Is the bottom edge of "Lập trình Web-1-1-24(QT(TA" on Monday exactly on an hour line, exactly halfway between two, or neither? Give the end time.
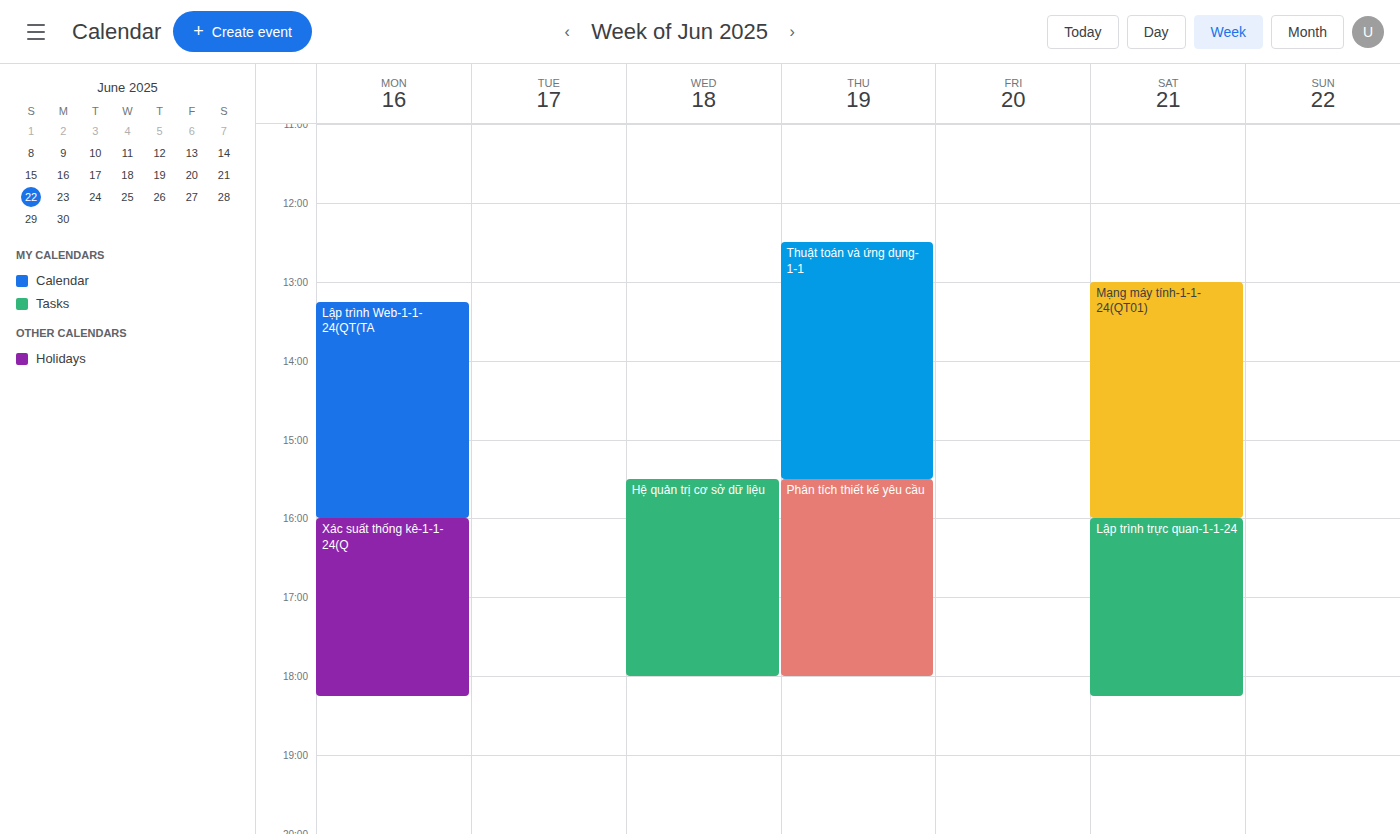
4:00 PM -- exactly on the 4 PM line.